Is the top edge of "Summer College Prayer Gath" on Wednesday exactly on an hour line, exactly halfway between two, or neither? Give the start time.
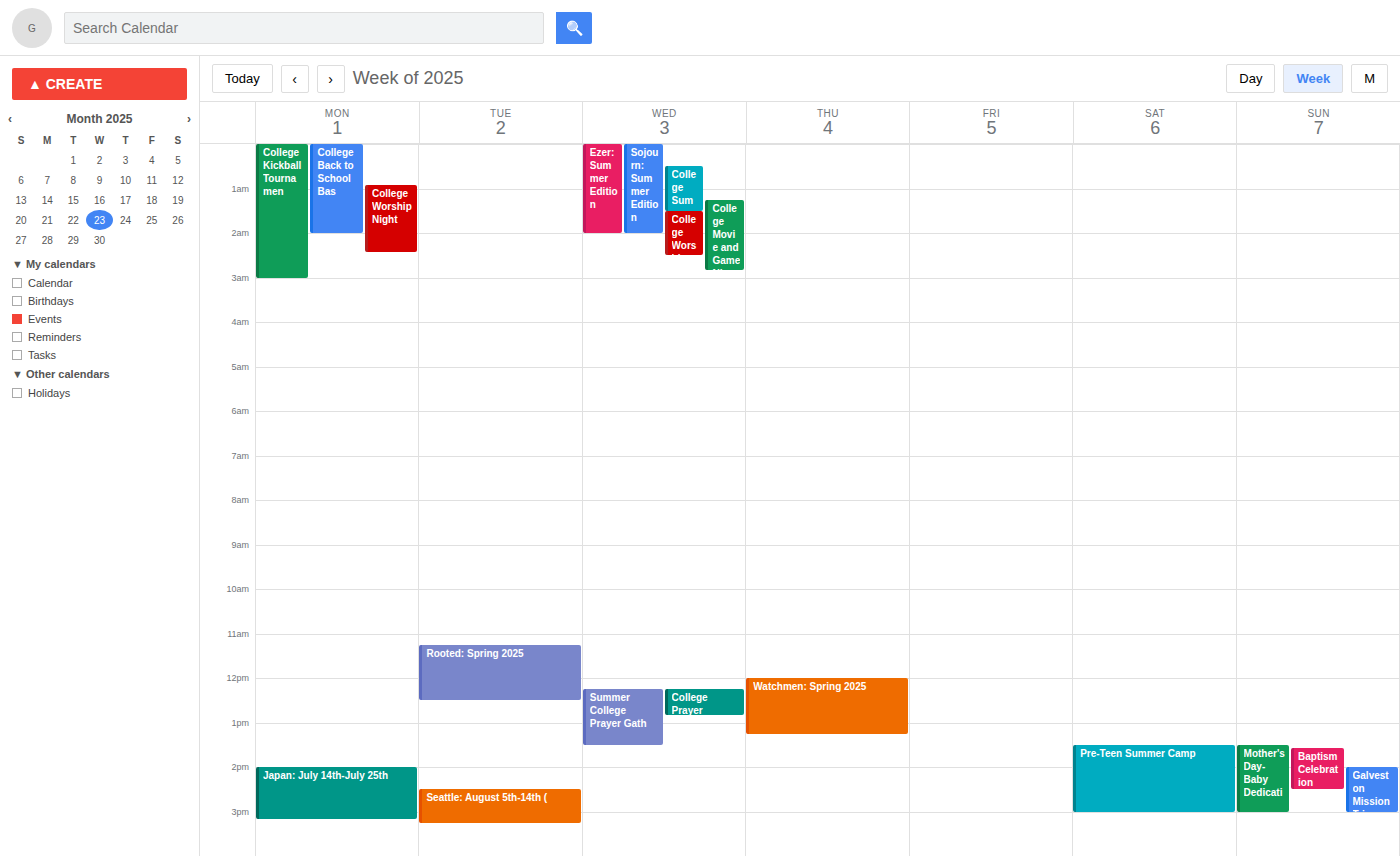
12:15 PM -- neither: a quarter of the way from the 12 PM line to the 1 PM line.